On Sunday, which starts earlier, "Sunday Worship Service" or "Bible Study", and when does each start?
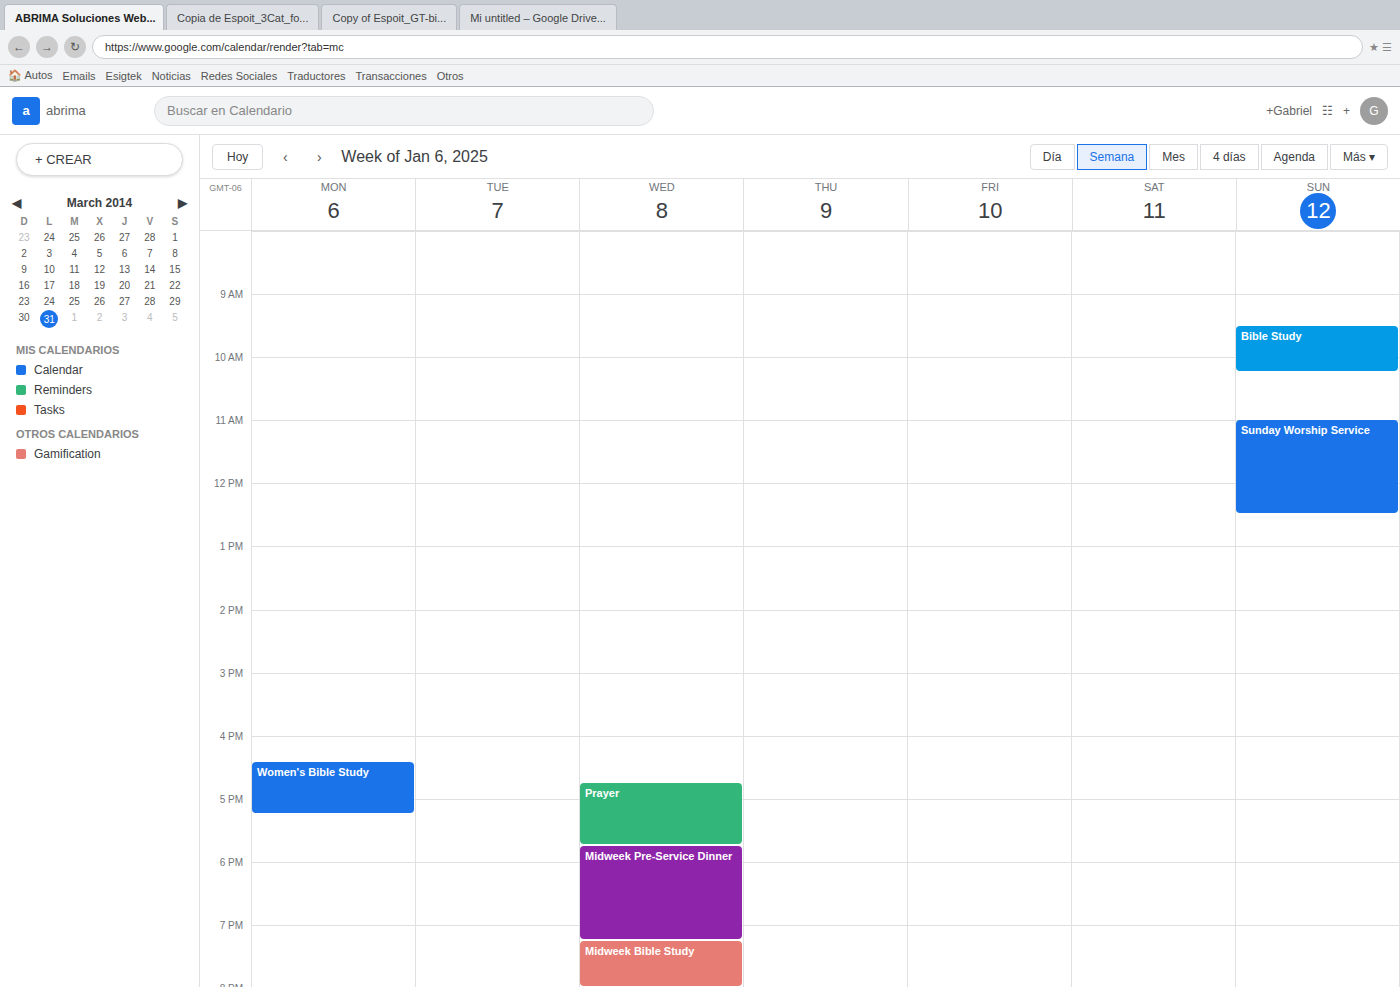
"Bible Study" 9:30 AM; "Sunday Worship Service" 11:00 AM.